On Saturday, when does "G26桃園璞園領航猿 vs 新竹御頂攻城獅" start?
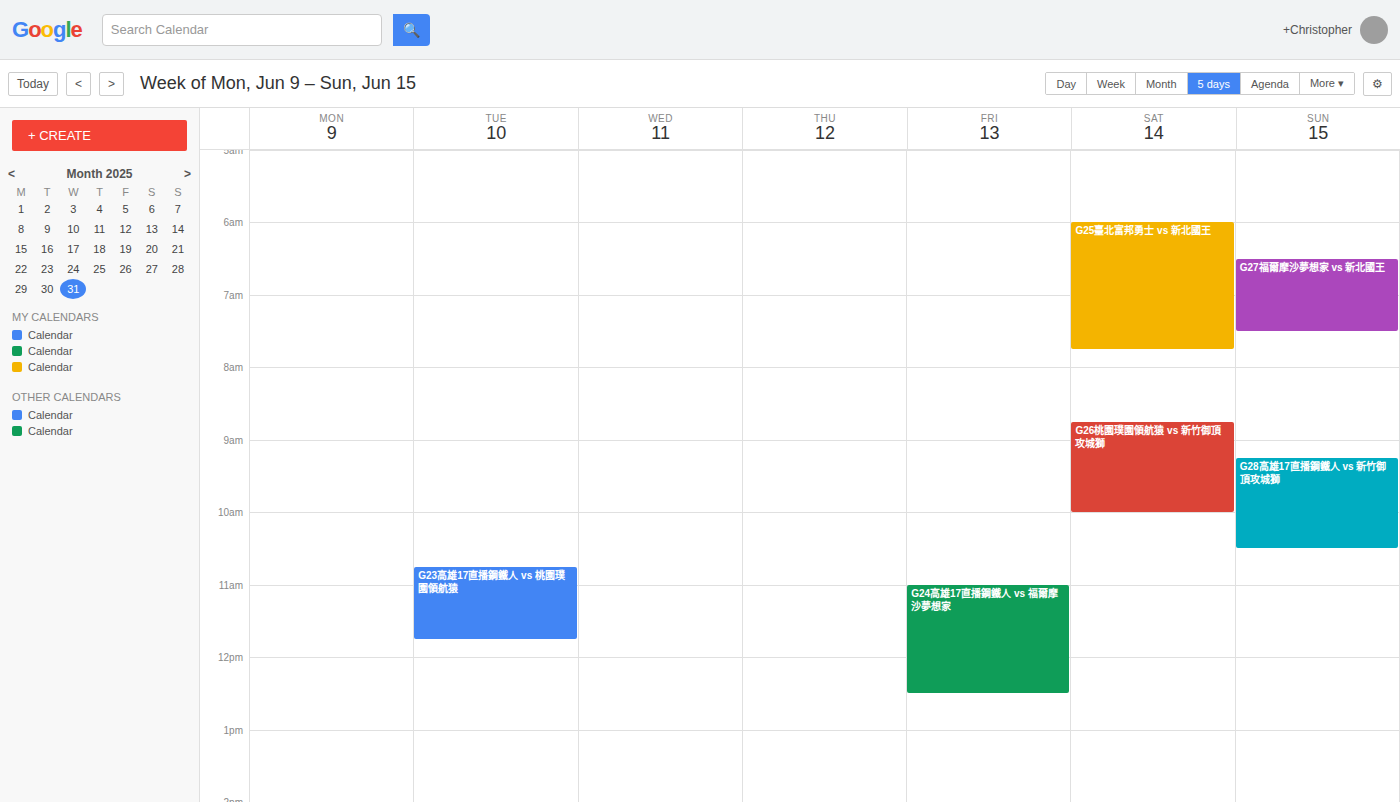
8:45 AM